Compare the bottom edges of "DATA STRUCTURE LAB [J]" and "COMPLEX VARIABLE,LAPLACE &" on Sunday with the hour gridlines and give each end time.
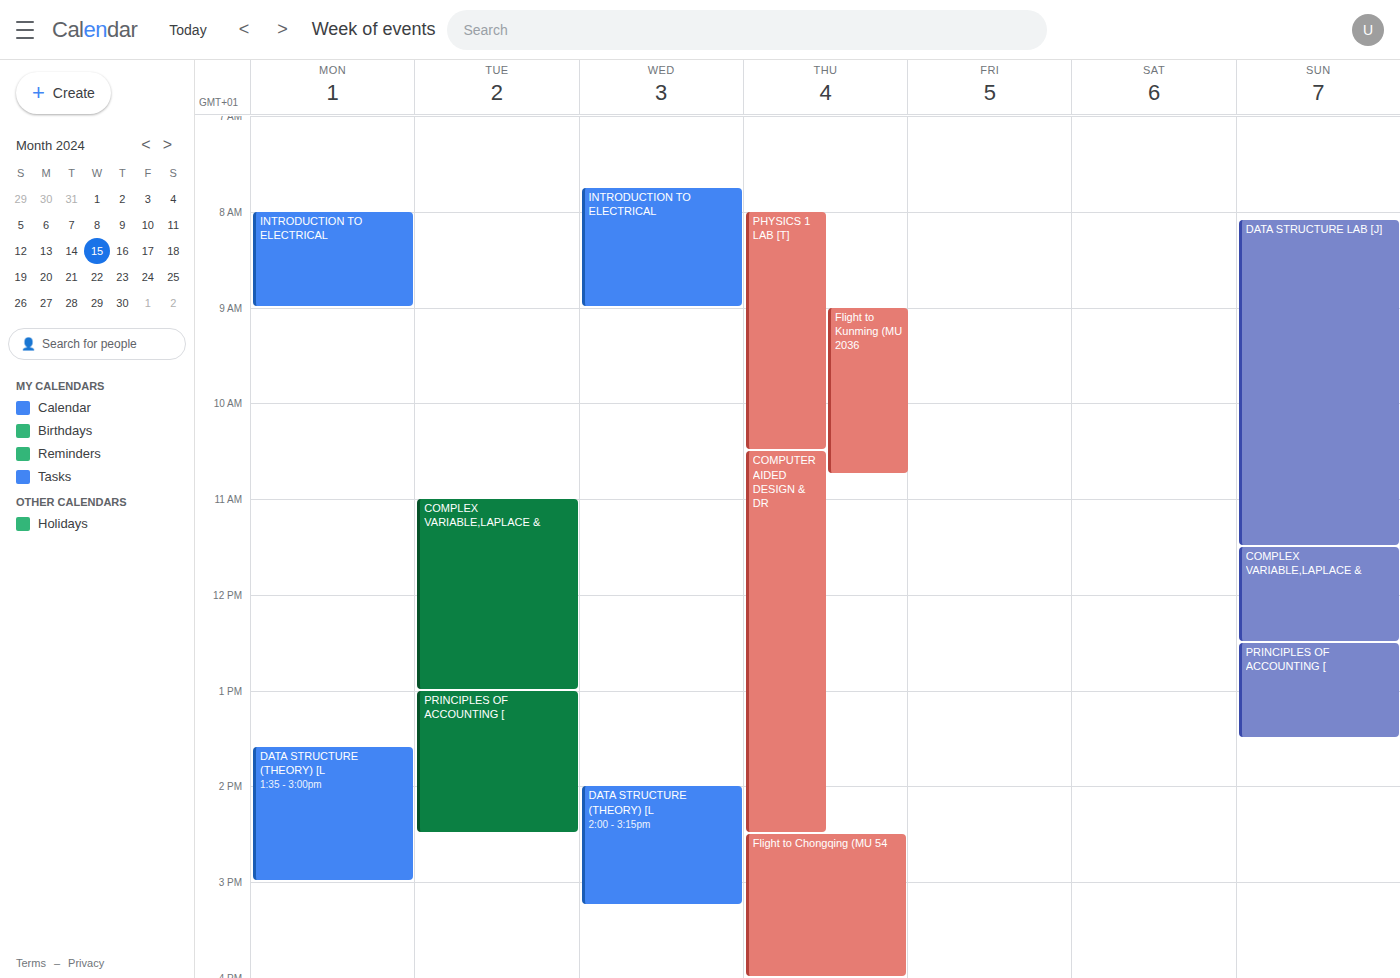
"DATA STRUCTURE LAB [J]": 11:30 AM, halfway between the 11 AM and 12 PM lines. "COMPLEX VARIABLE,LAPLACE &": 12:30 PM, halfway between the 12 PM and 1 PM lines.